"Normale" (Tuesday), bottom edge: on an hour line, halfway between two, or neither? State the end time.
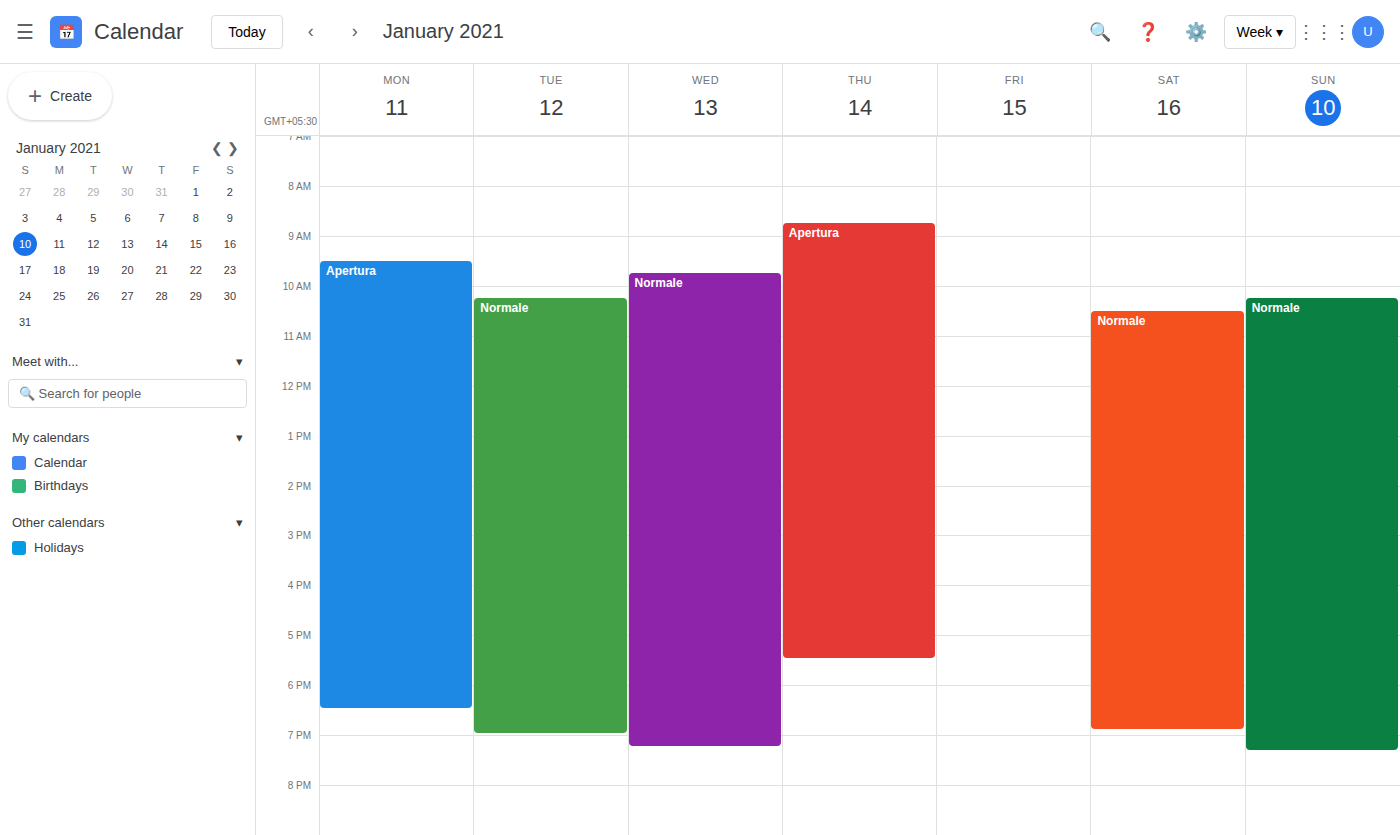
7:00 PM -- exactly on the 7 PM line.